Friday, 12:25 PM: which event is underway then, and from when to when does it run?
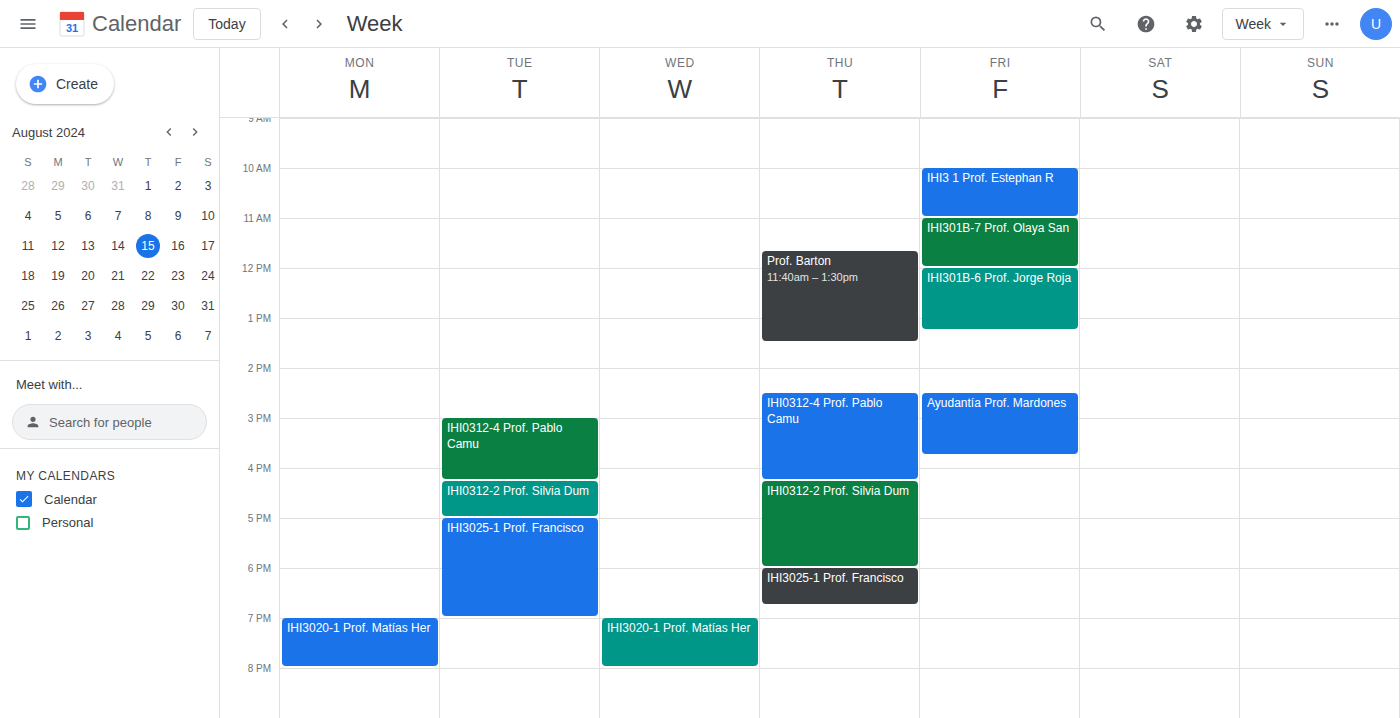
"IHI301B-6 Prof. Jorge Roja", 12:00 PM to 1:15 PM